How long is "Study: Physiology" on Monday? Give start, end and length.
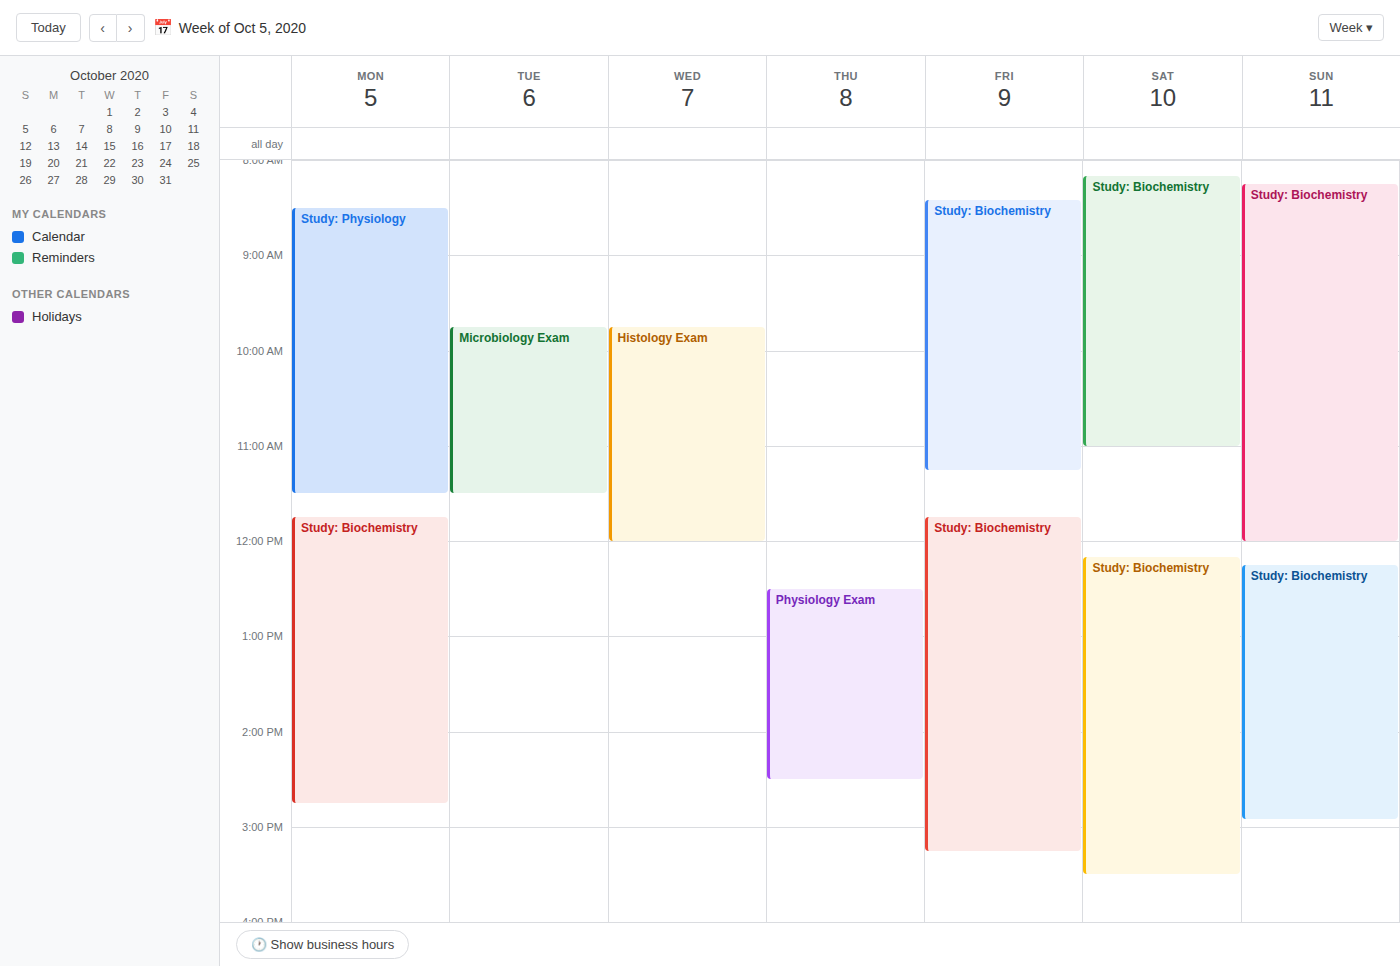
8:30 AM to 11:30 AM, 3 hours